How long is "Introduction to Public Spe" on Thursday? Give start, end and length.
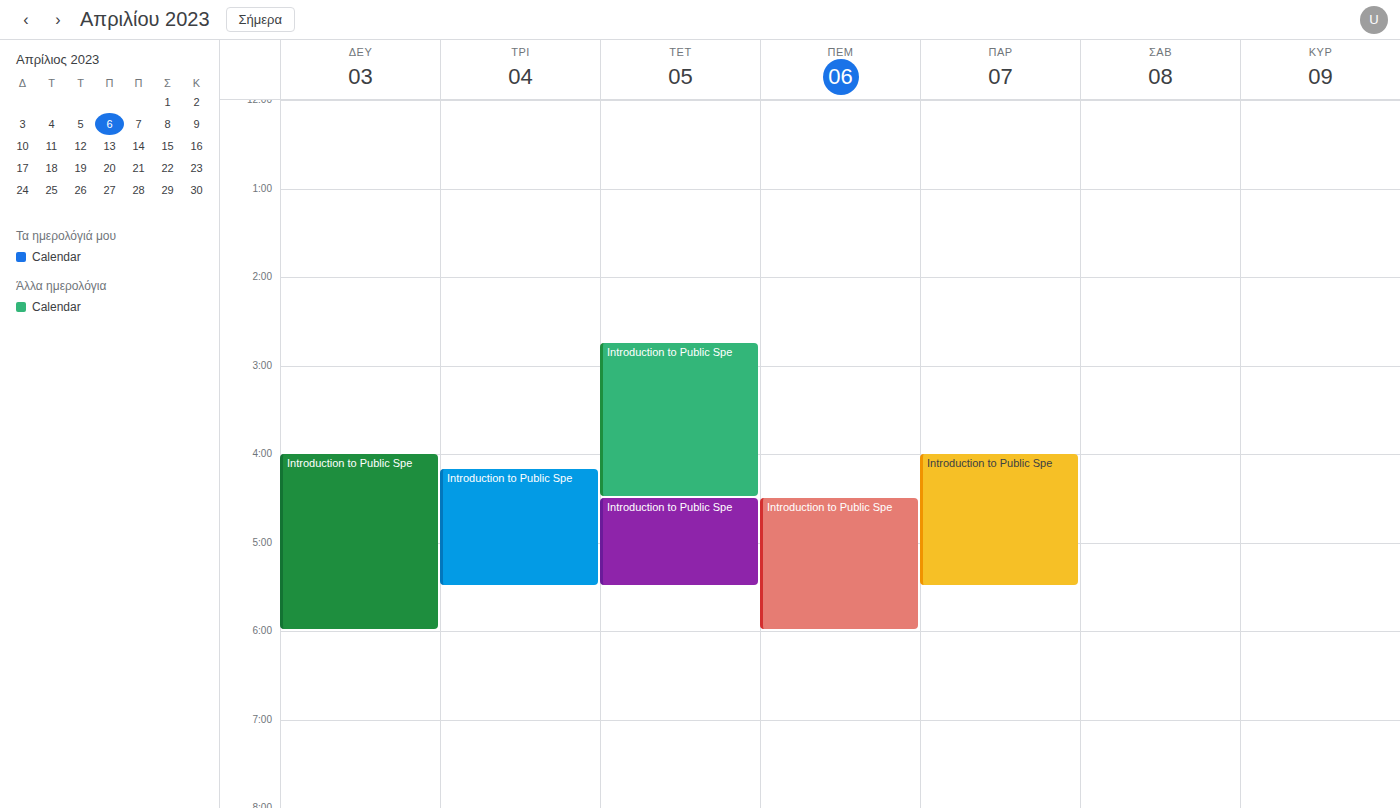
4:30 PM to 6:00 PM, 1 hour 30 minutes